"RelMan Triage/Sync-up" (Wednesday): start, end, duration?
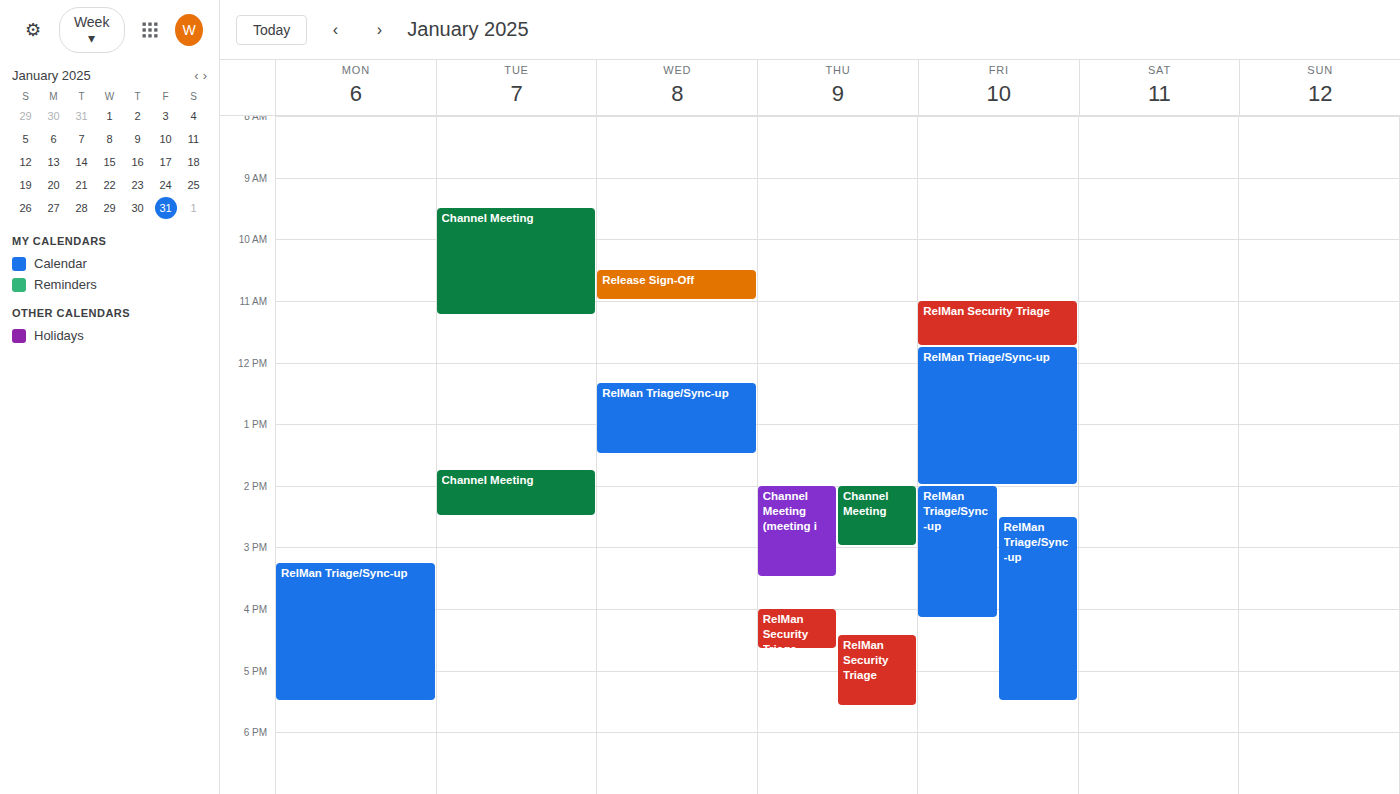
12:20 PM to 1:30 PM, 1 hour 10 minutes